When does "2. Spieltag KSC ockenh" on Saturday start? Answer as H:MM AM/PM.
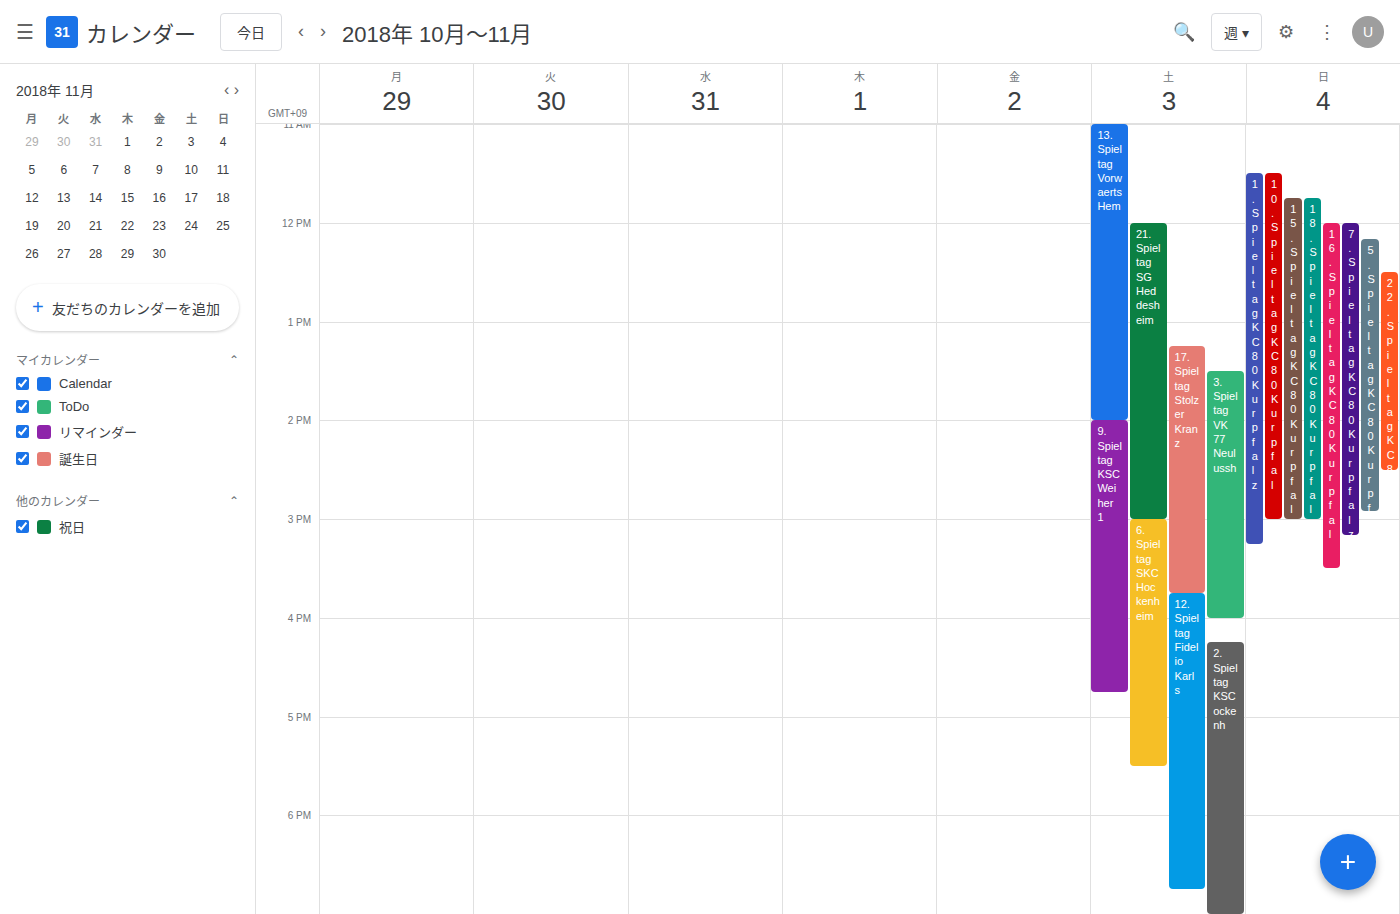
4:15 PM